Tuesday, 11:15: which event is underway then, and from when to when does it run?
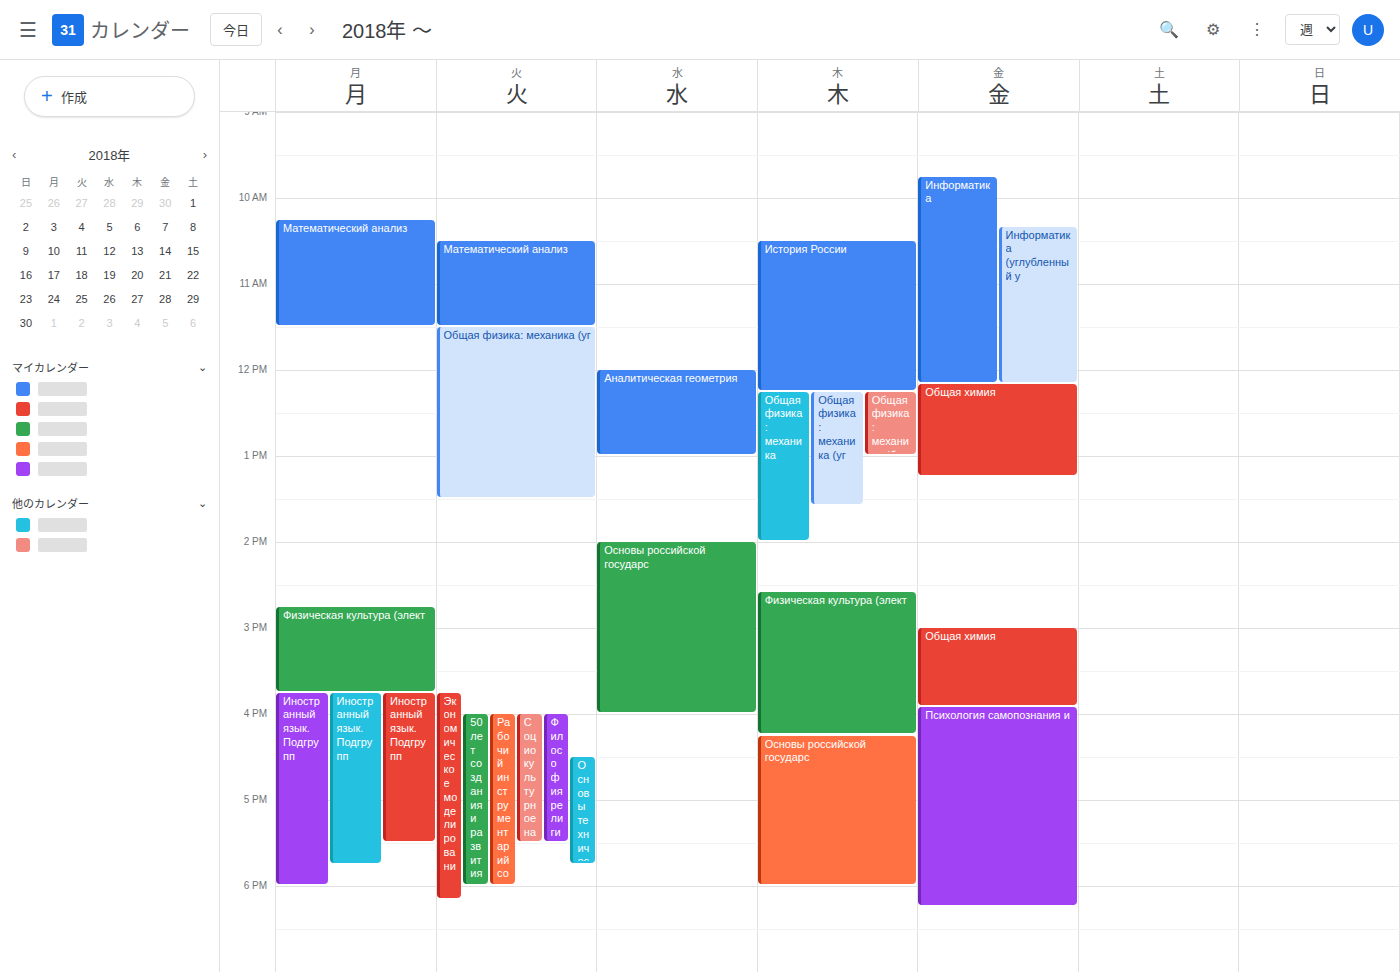
"Математический анализ", 10:30 to 11:30